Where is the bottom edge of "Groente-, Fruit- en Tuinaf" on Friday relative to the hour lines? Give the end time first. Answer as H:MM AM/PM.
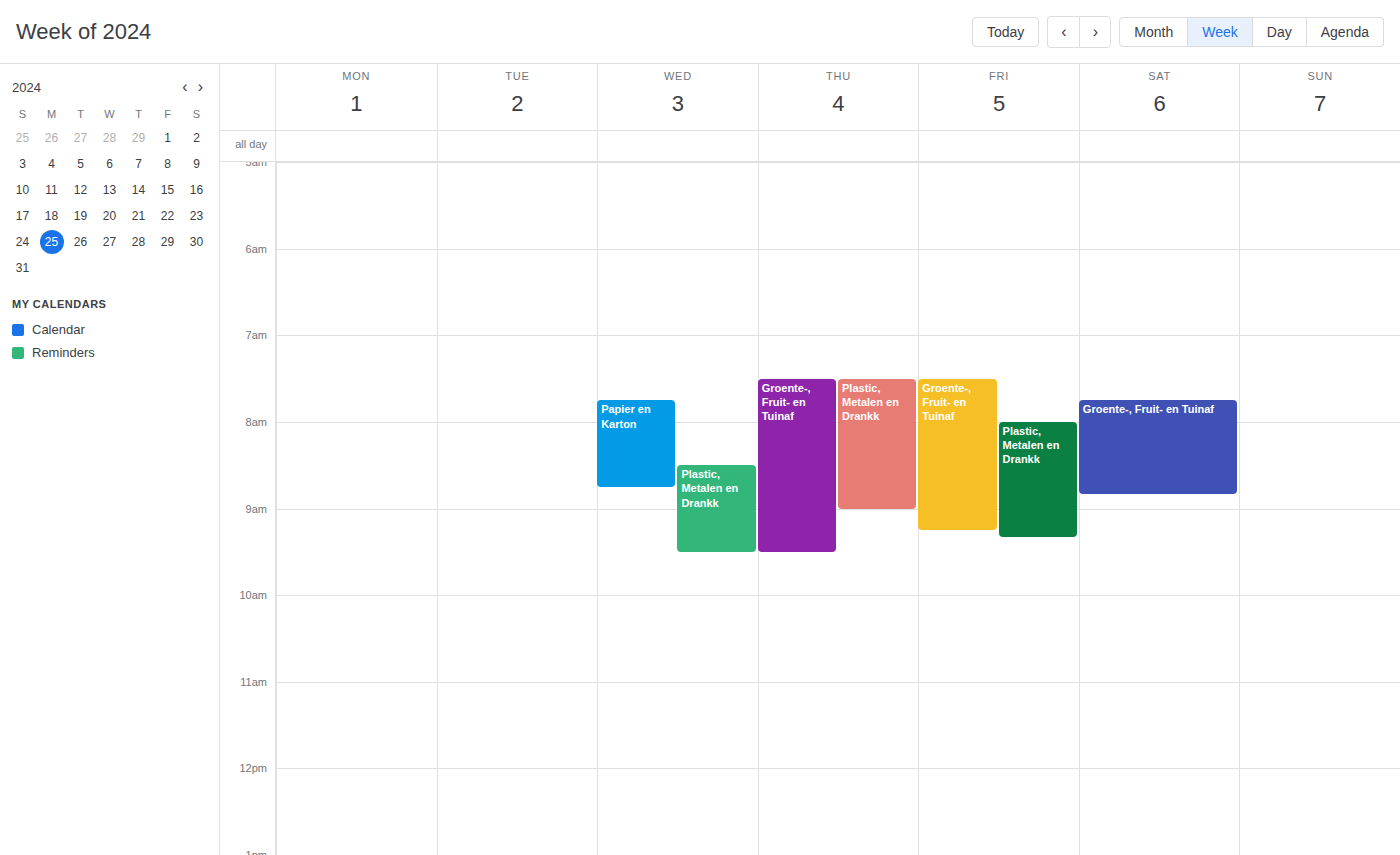
9:15 AM -- neither: a quarter of the way from the 9 AM line to the 10 AM line.